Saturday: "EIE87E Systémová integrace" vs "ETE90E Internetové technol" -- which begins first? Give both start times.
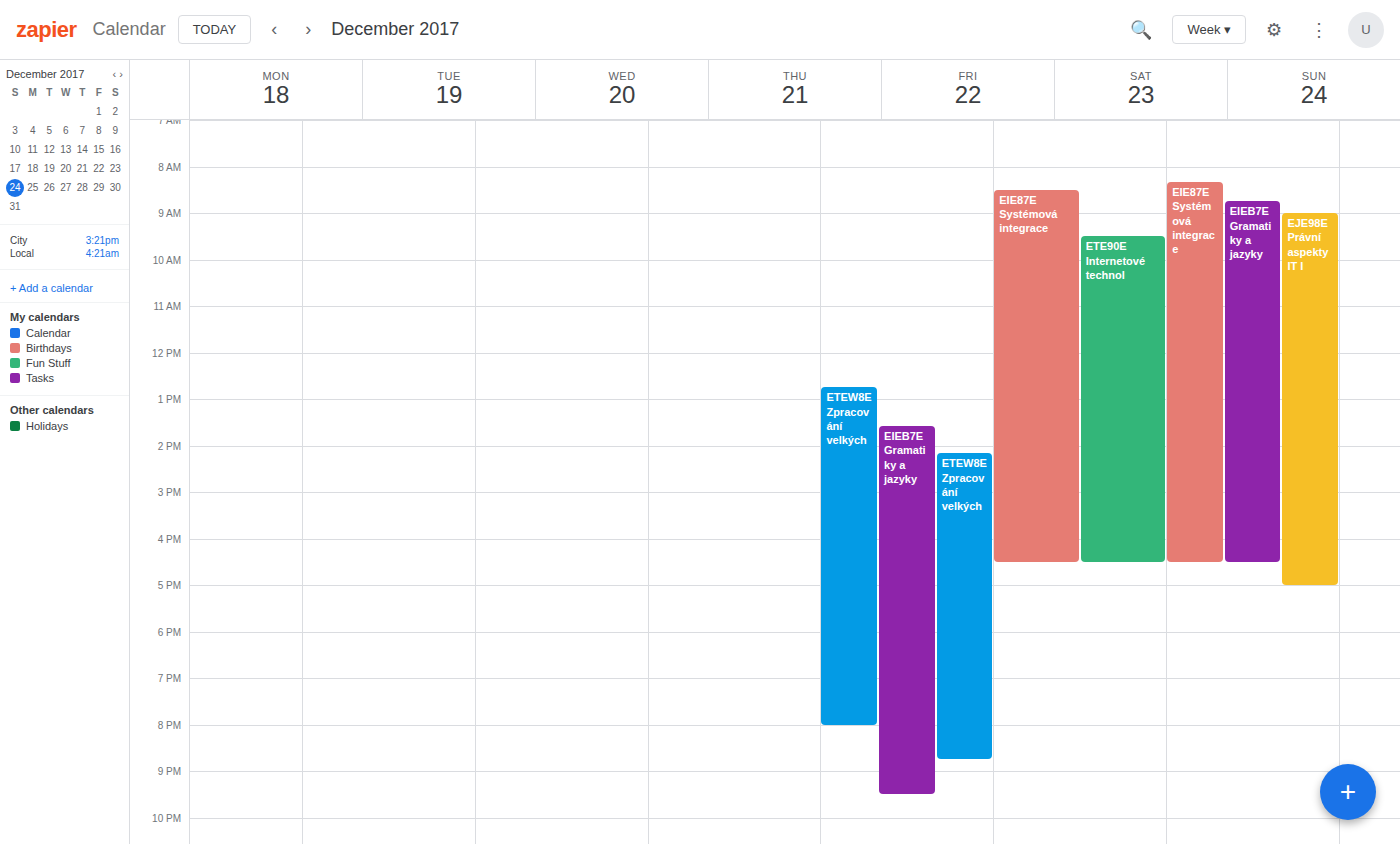
"EIE87E Systémová integrace" 8:30 AM; "ETE90E Internetové technol" 9:30 AM.